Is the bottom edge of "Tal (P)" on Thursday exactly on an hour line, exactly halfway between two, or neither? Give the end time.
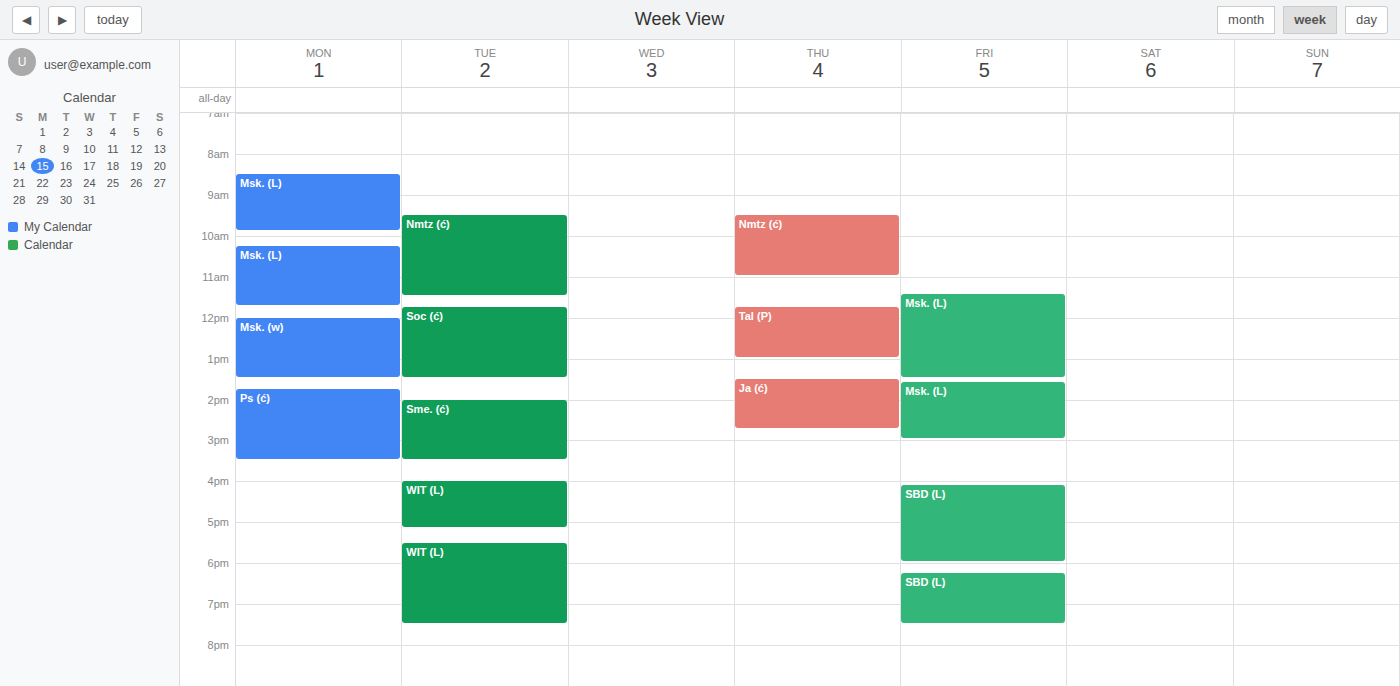
1:00 PM -- exactly on the 1 PM line.